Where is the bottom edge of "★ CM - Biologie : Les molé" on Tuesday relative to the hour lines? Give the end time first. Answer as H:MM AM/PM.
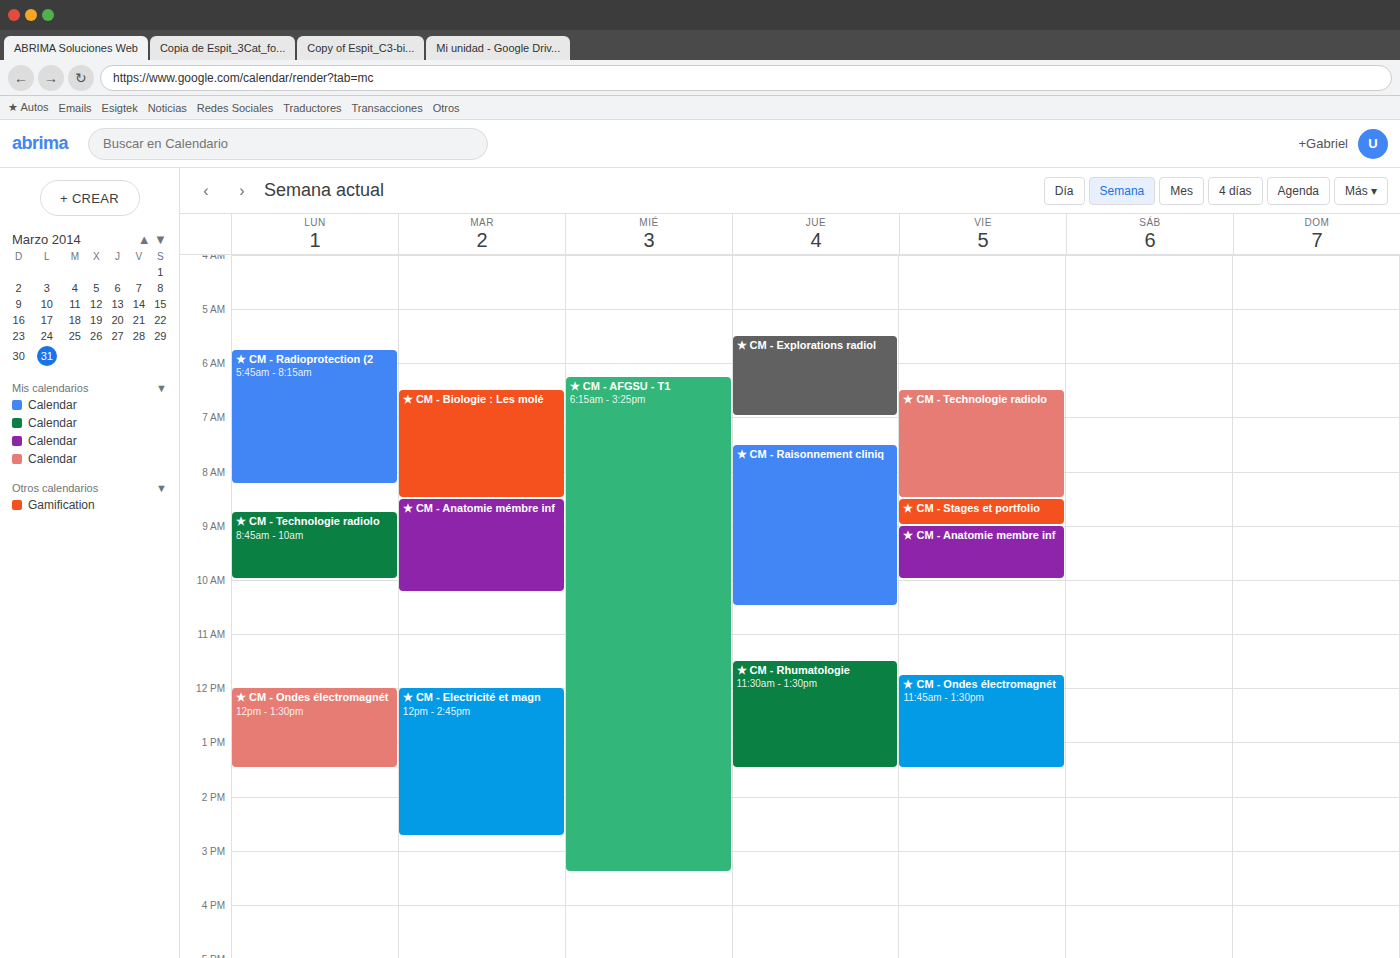
8:30 AM -- halfway between the 8 AM and 9 AM lines.